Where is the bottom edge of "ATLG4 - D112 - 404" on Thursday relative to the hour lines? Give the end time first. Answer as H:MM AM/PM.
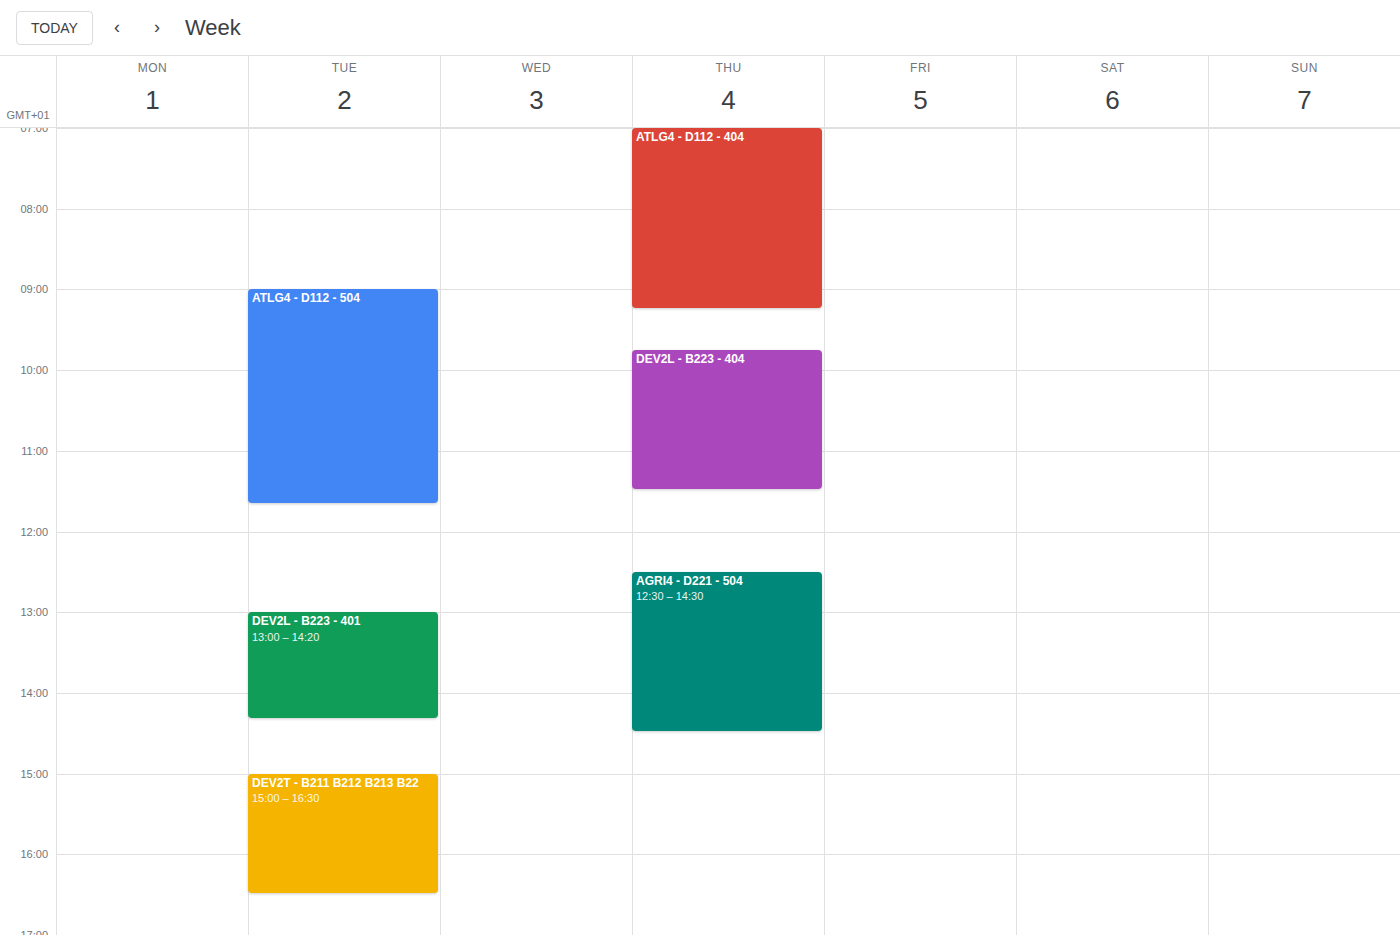
9:15 AM -- neither: a quarter of the way from the 9 AM line to the 10 AM line.